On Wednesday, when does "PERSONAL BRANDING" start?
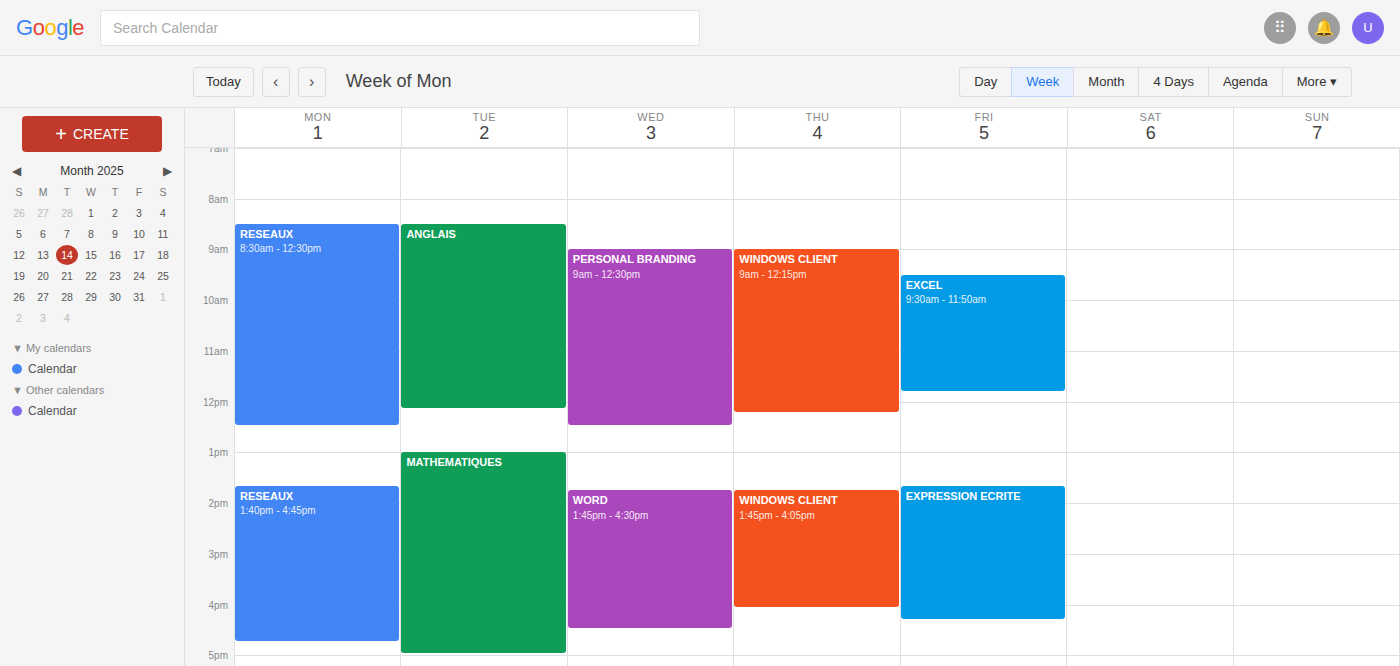
9:00 AM